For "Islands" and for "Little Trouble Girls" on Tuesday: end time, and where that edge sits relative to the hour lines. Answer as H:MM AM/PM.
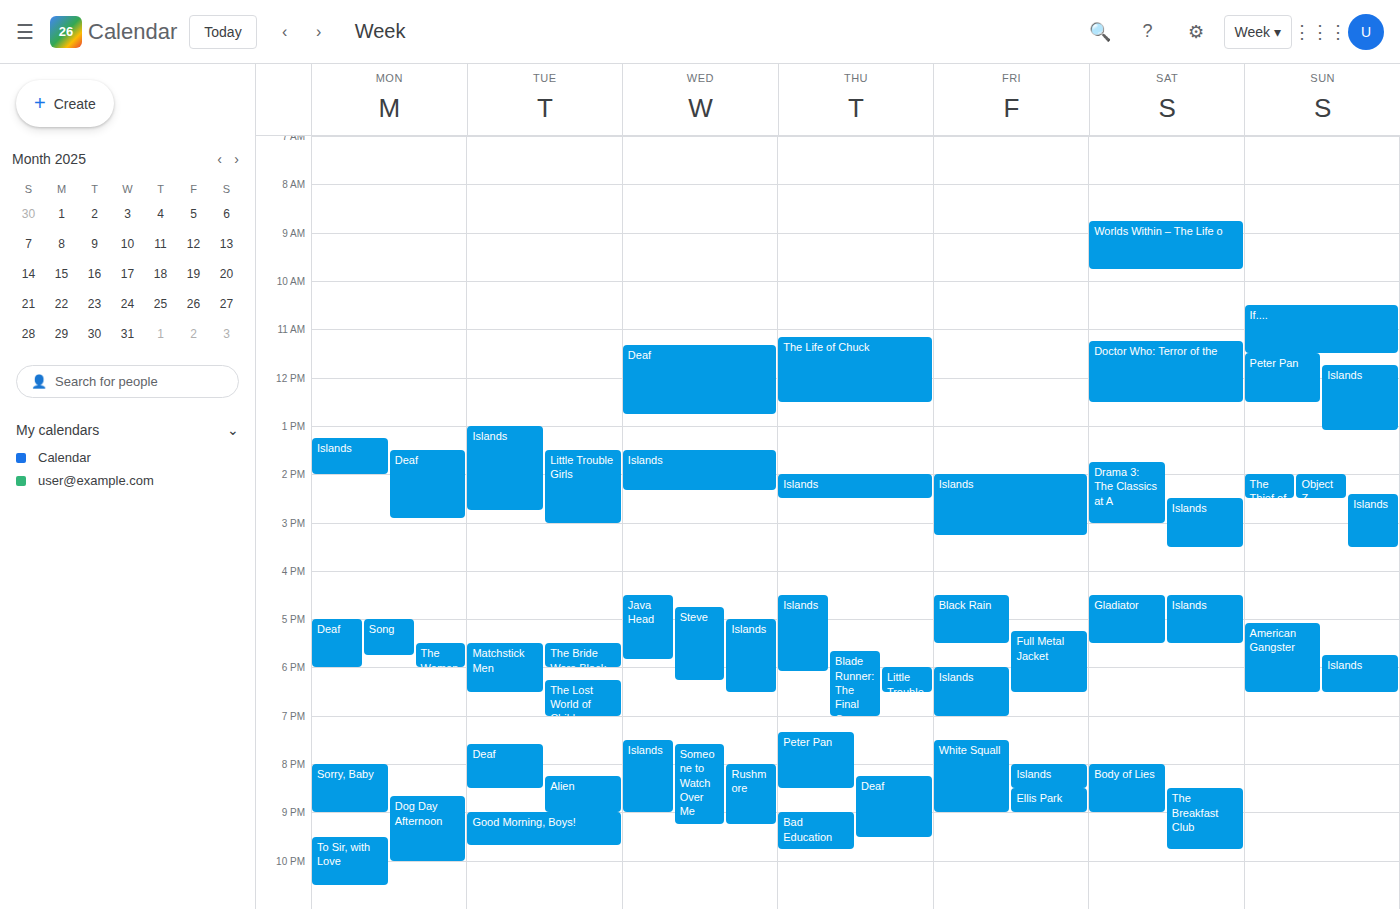
"Islands": 2:45 PM, neither: three quarters of the way from the 2 PM line to the 3 PM line. "Little Trouble Girls": 3:00 PM, exactly on the 3 PM line.